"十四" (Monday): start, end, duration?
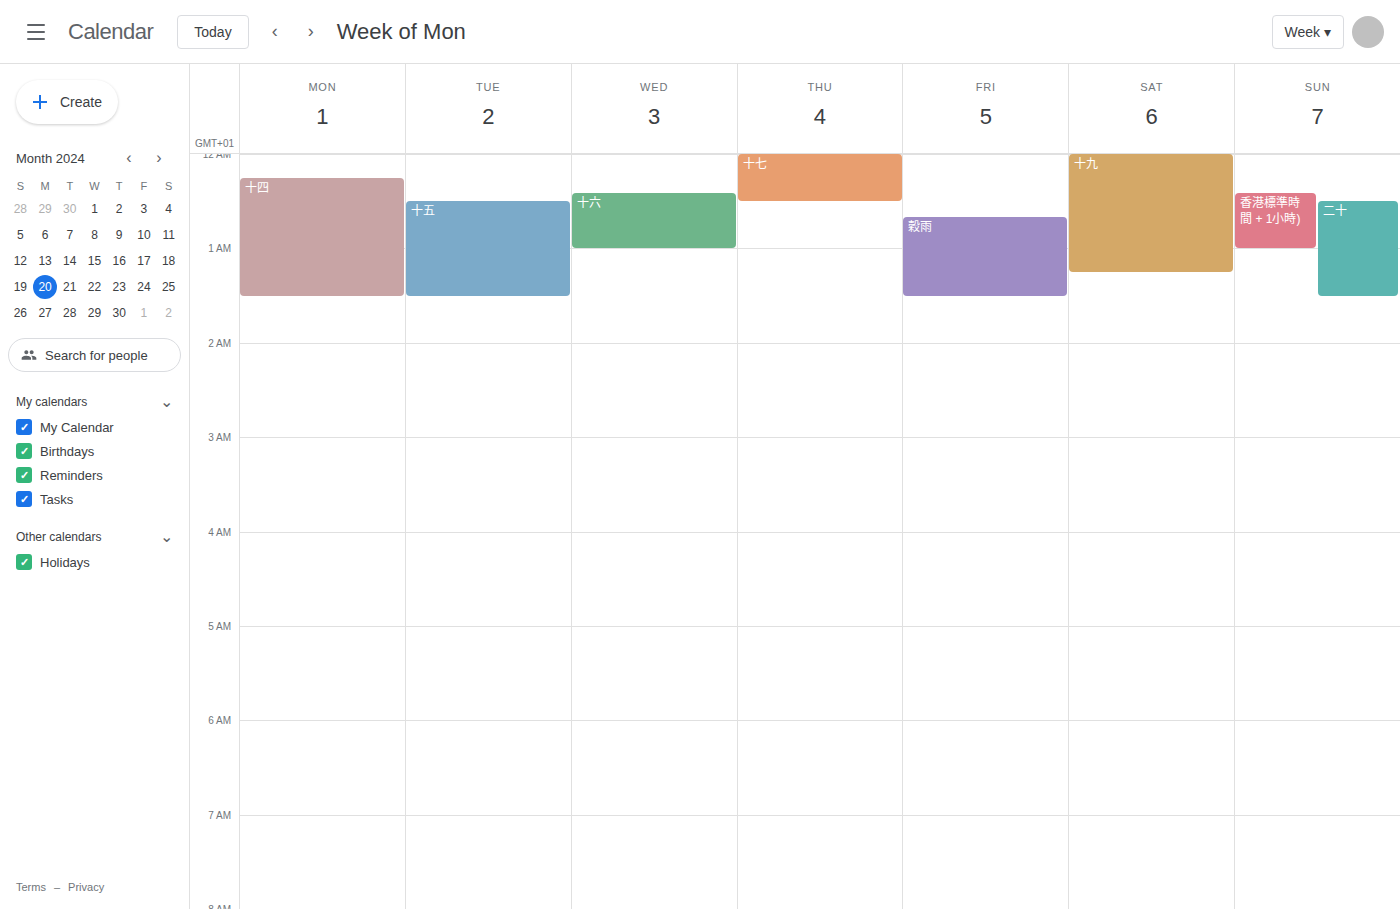
12:15 AM to 1:30 AM, 1 hour 15 minutes